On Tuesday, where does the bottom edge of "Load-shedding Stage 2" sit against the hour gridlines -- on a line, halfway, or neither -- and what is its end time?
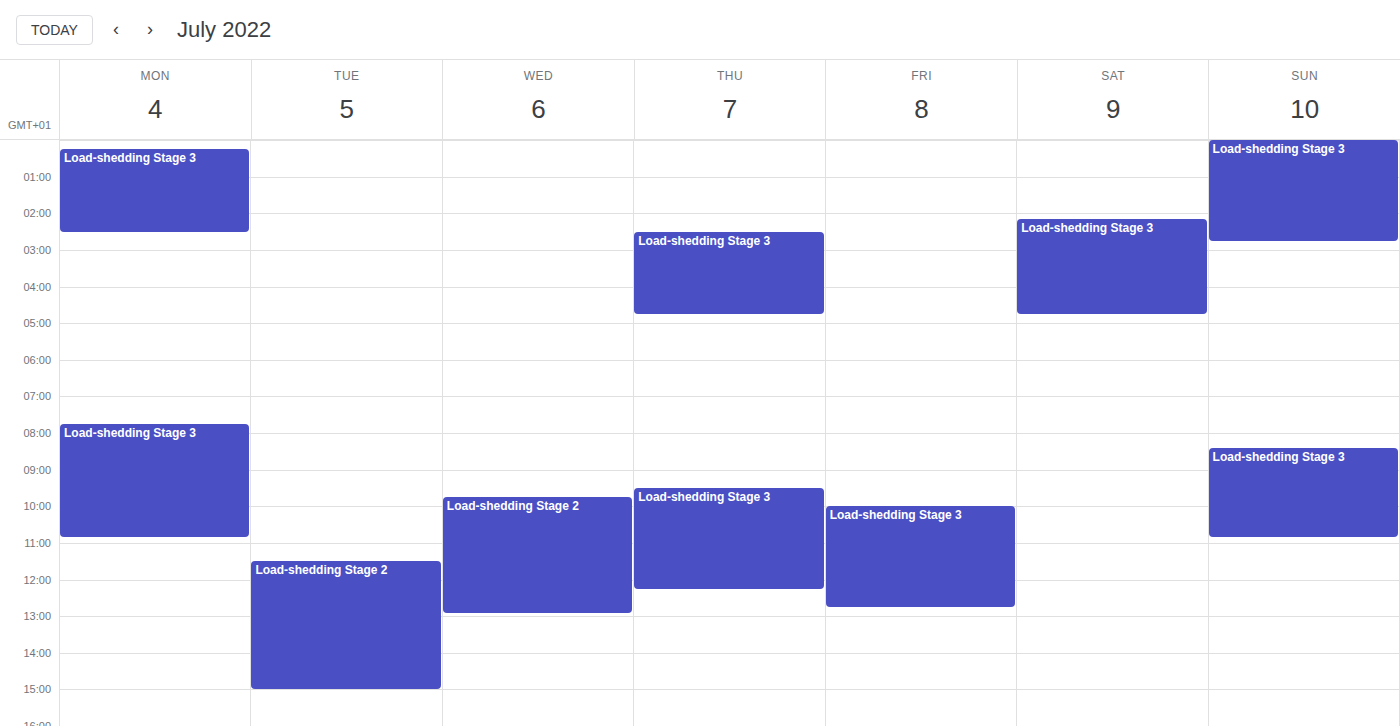
15:00 -- exactly on the 15:00 line.